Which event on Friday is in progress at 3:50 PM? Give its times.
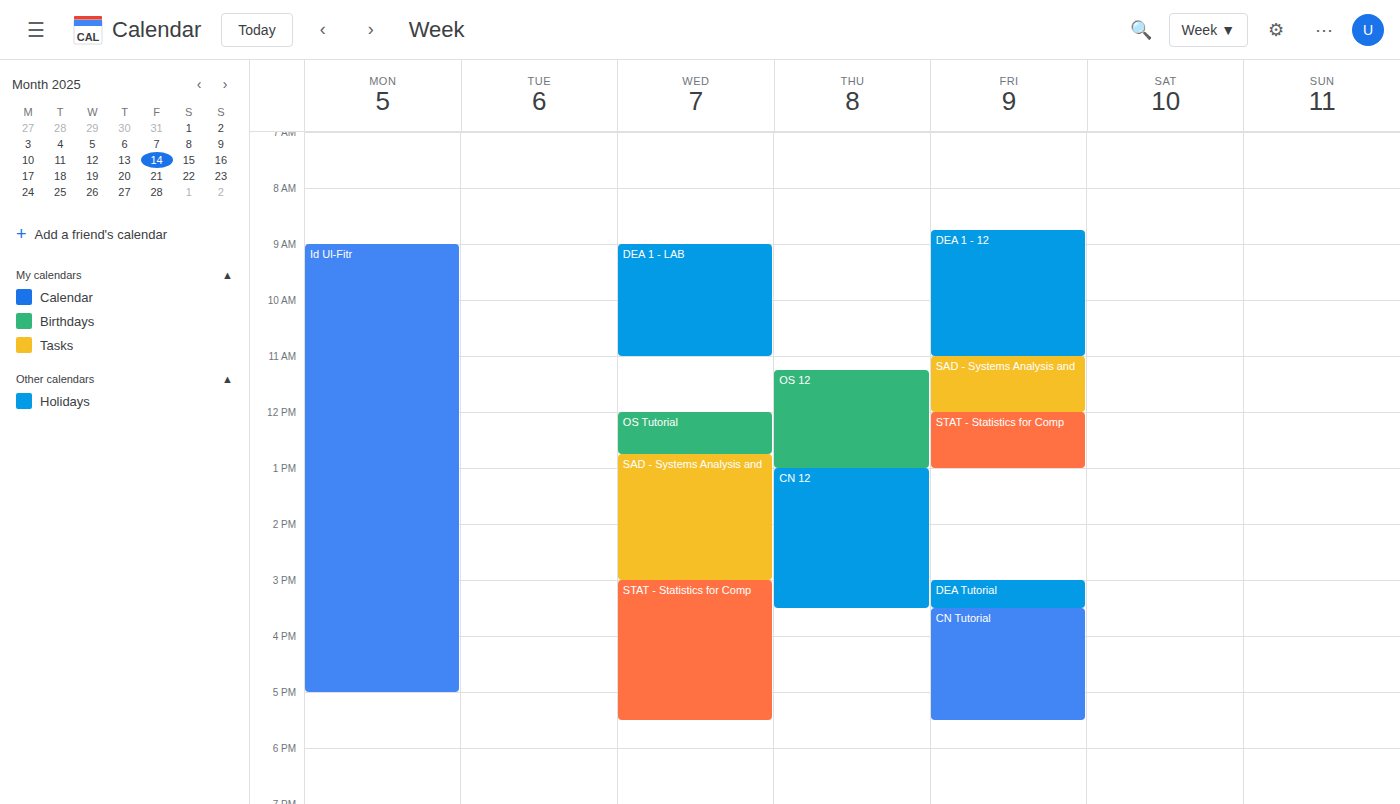
"CN Tutorial", 3:30 PM to 5:30 PM